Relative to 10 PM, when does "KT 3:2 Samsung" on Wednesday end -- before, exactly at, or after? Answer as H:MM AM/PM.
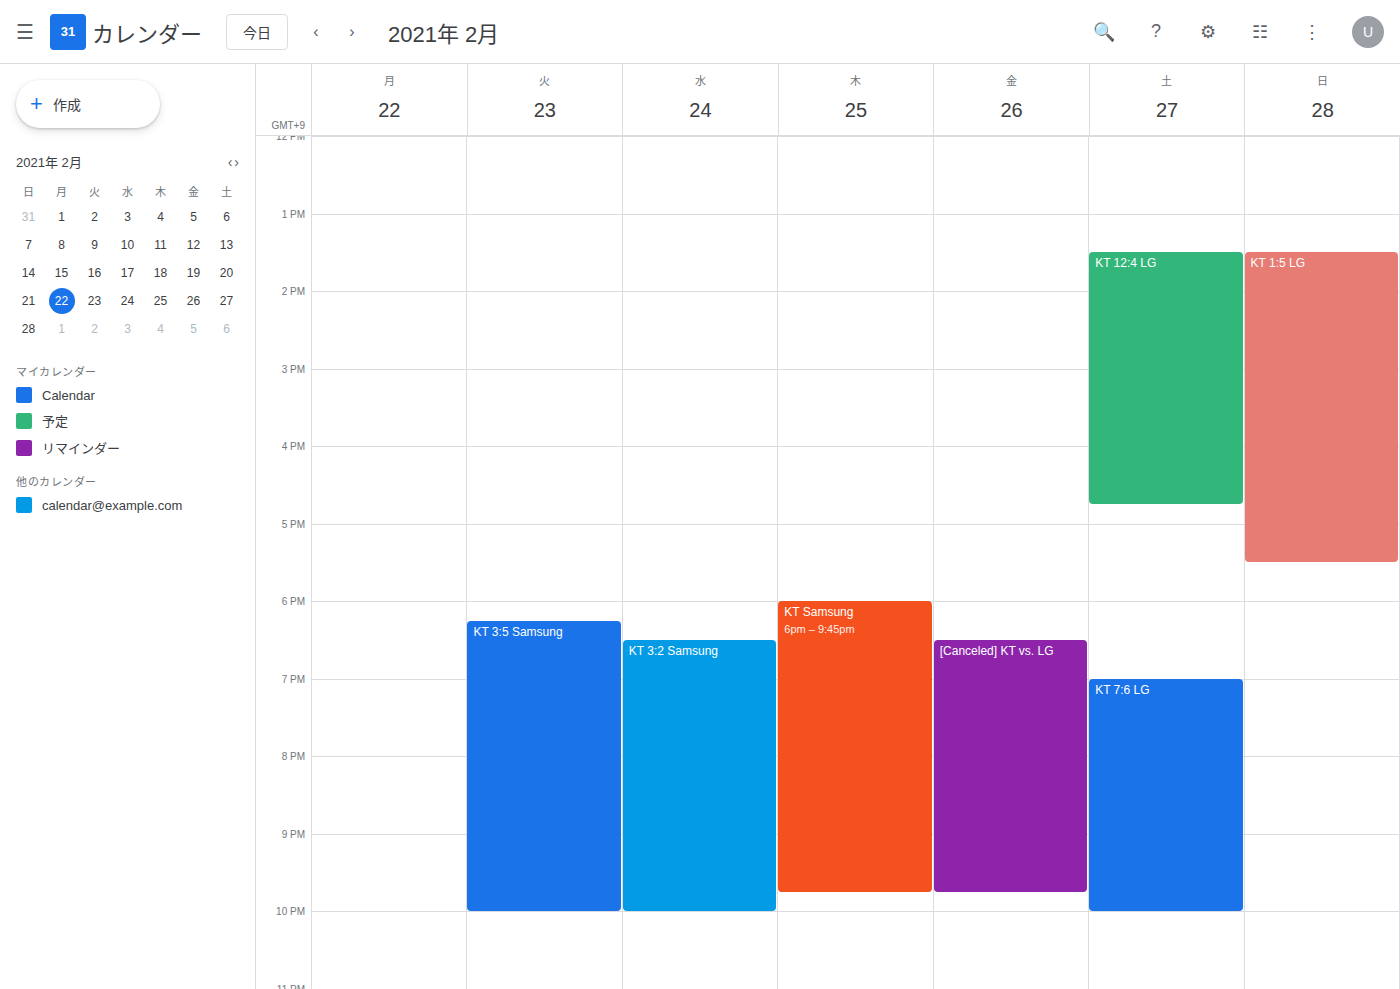
10:00 PM -- exactly at 10 PM, on the 10 PM line.